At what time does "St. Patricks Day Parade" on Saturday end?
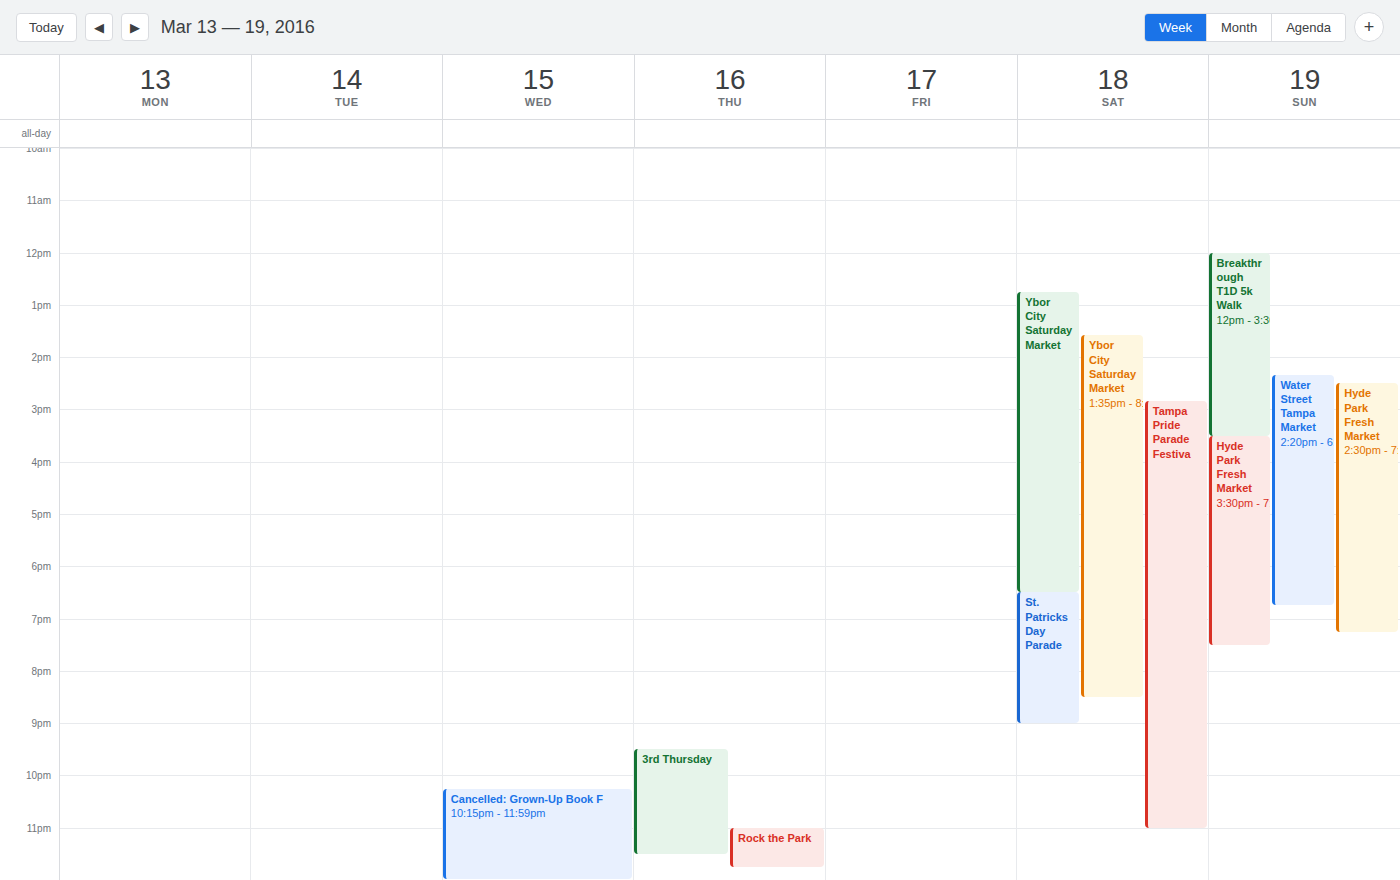
9:00 PM